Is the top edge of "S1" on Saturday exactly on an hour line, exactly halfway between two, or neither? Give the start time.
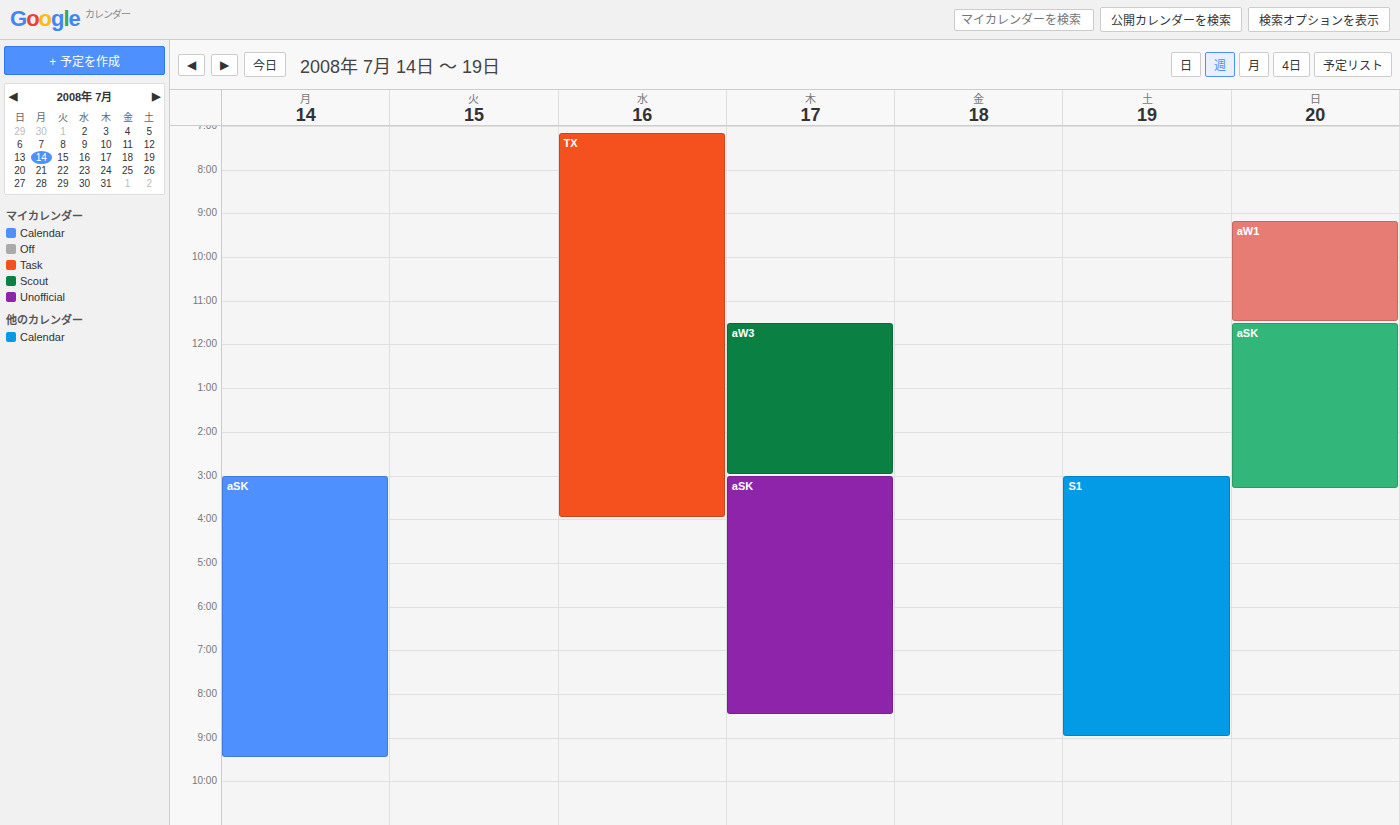
3:00 PM -- exactly on the 3 PM line.